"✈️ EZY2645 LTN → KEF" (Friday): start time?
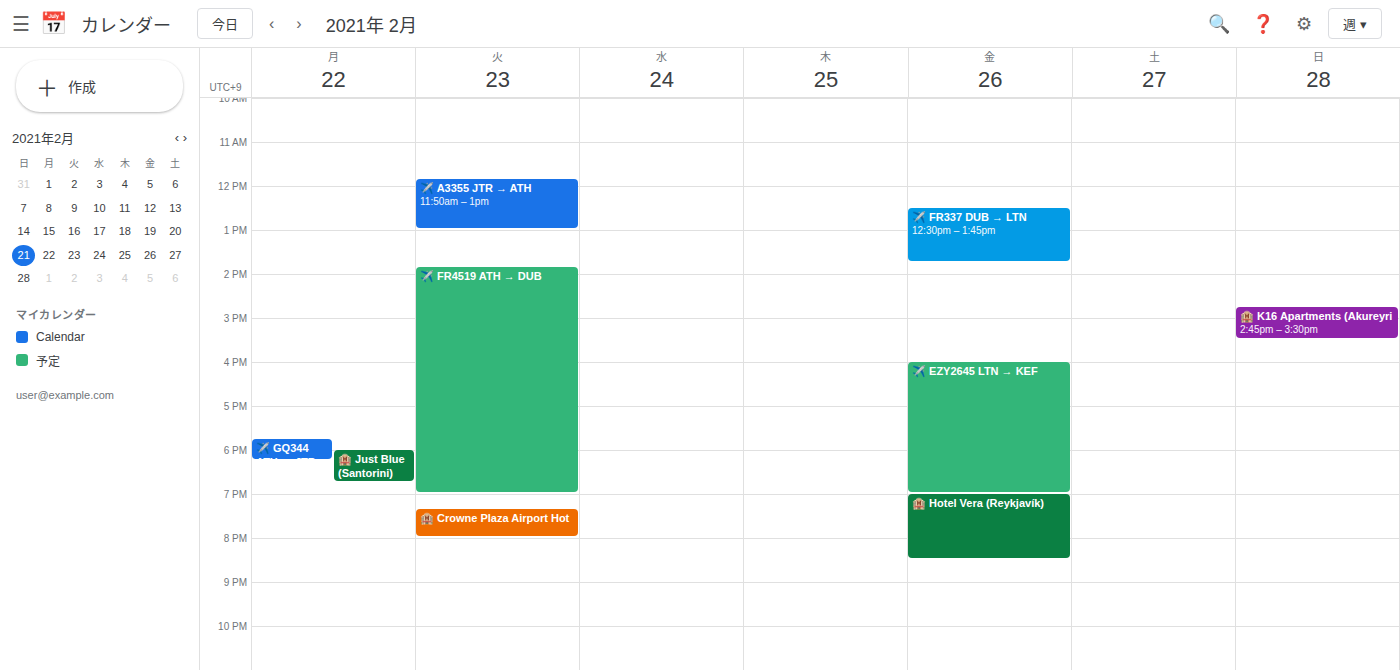
4:00 PM